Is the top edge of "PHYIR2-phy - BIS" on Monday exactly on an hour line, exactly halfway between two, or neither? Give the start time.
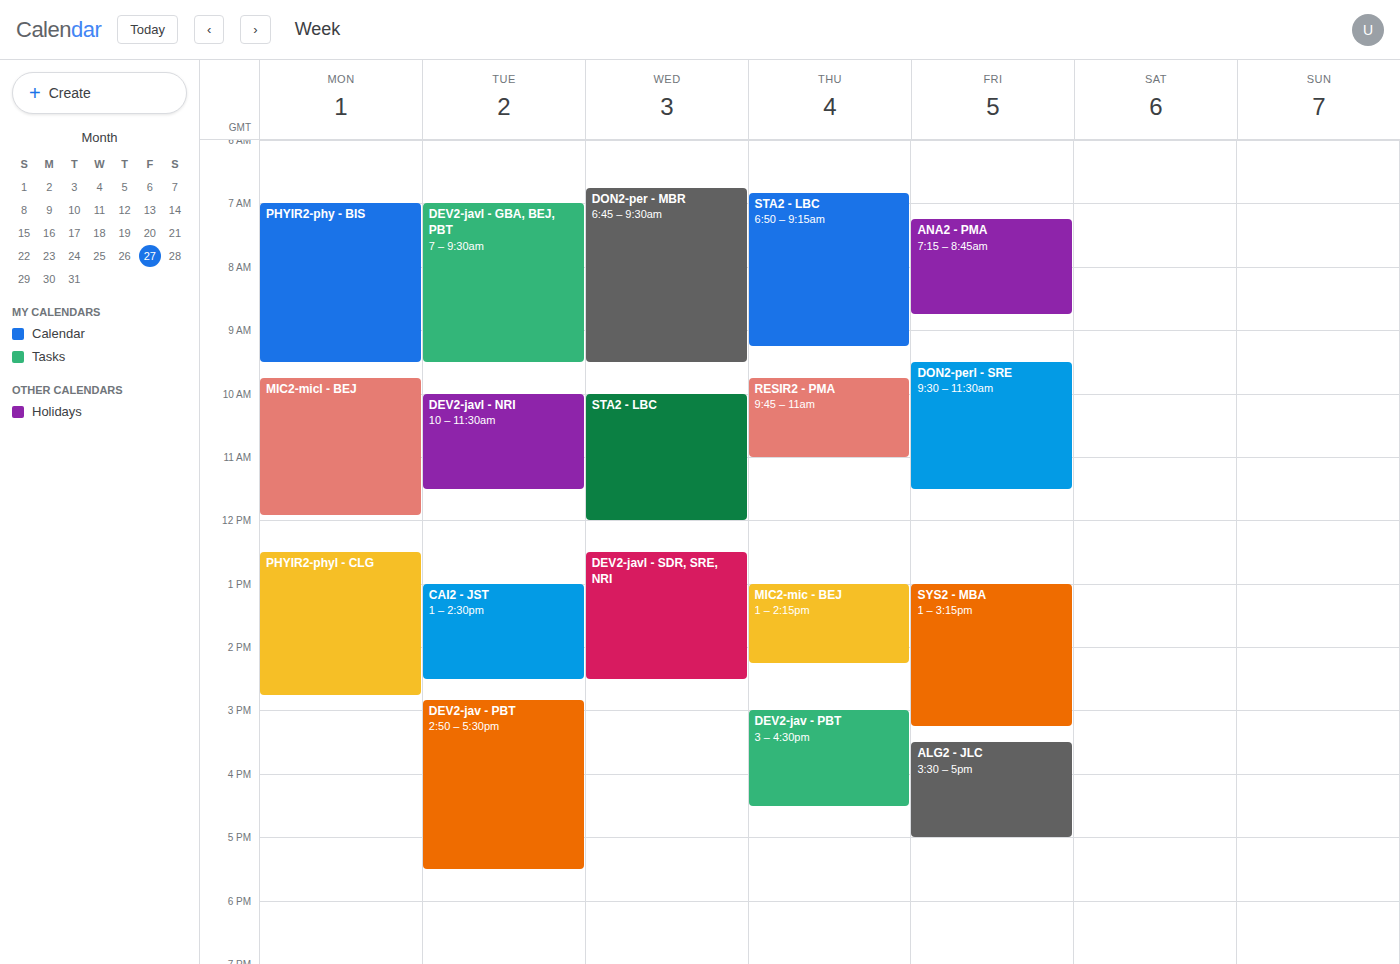
7:00 AM -- exactly on the 7 AM line.